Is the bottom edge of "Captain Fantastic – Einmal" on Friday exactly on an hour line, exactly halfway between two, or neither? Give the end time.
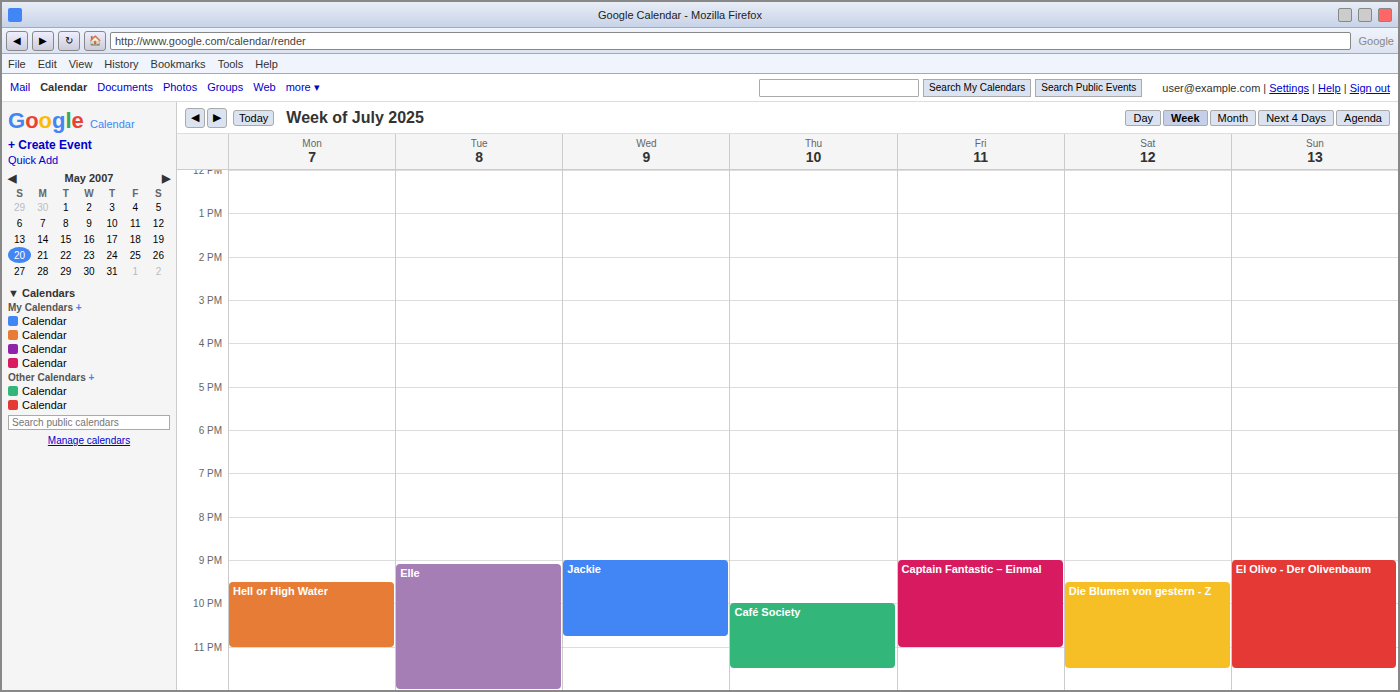
23:00 -- exactly on the 23:00 line.